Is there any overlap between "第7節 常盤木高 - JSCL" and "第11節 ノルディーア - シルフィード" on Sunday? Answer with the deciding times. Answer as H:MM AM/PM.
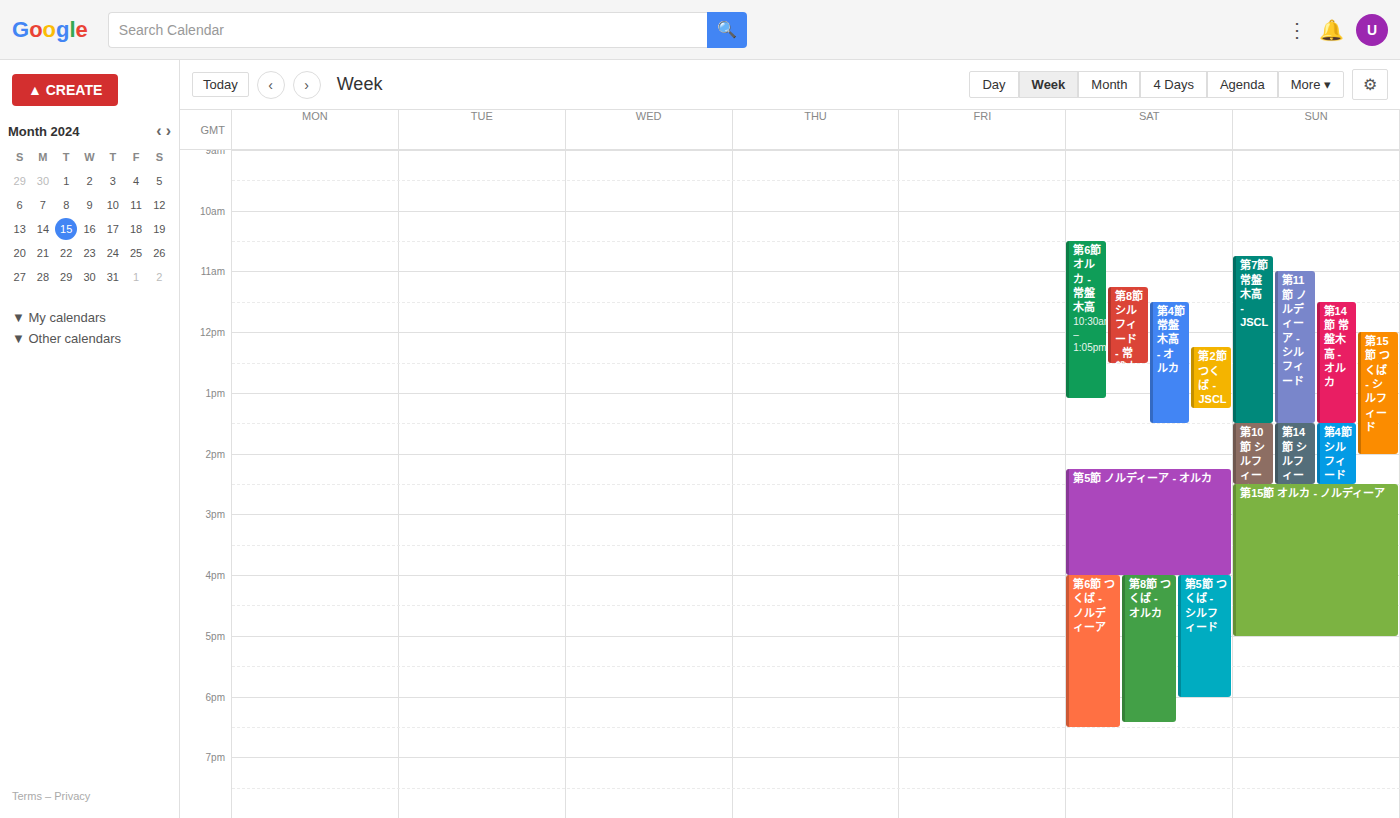
"第11節 ノルディーア - シルフィード" runs 11:00 AM to 1:30 PM, inside "第7節 常盤木高 - JSCL" -- they overlap.